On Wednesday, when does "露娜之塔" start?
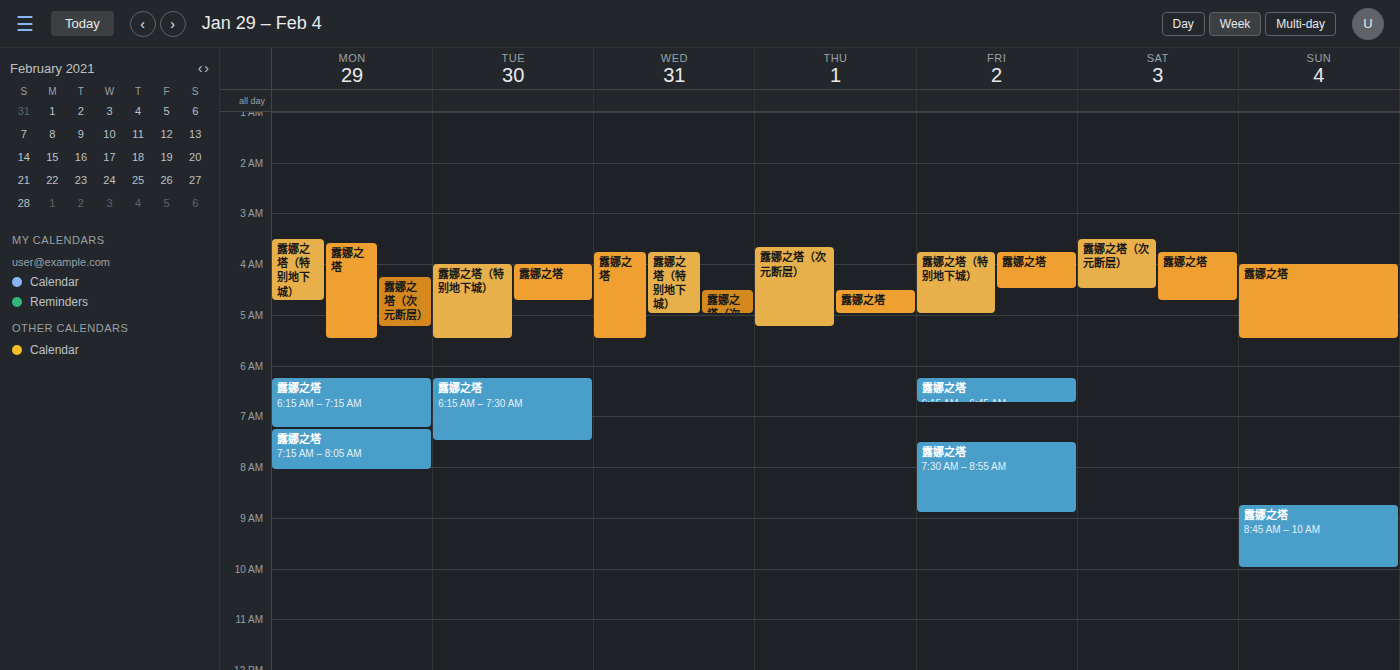
3:45 AM